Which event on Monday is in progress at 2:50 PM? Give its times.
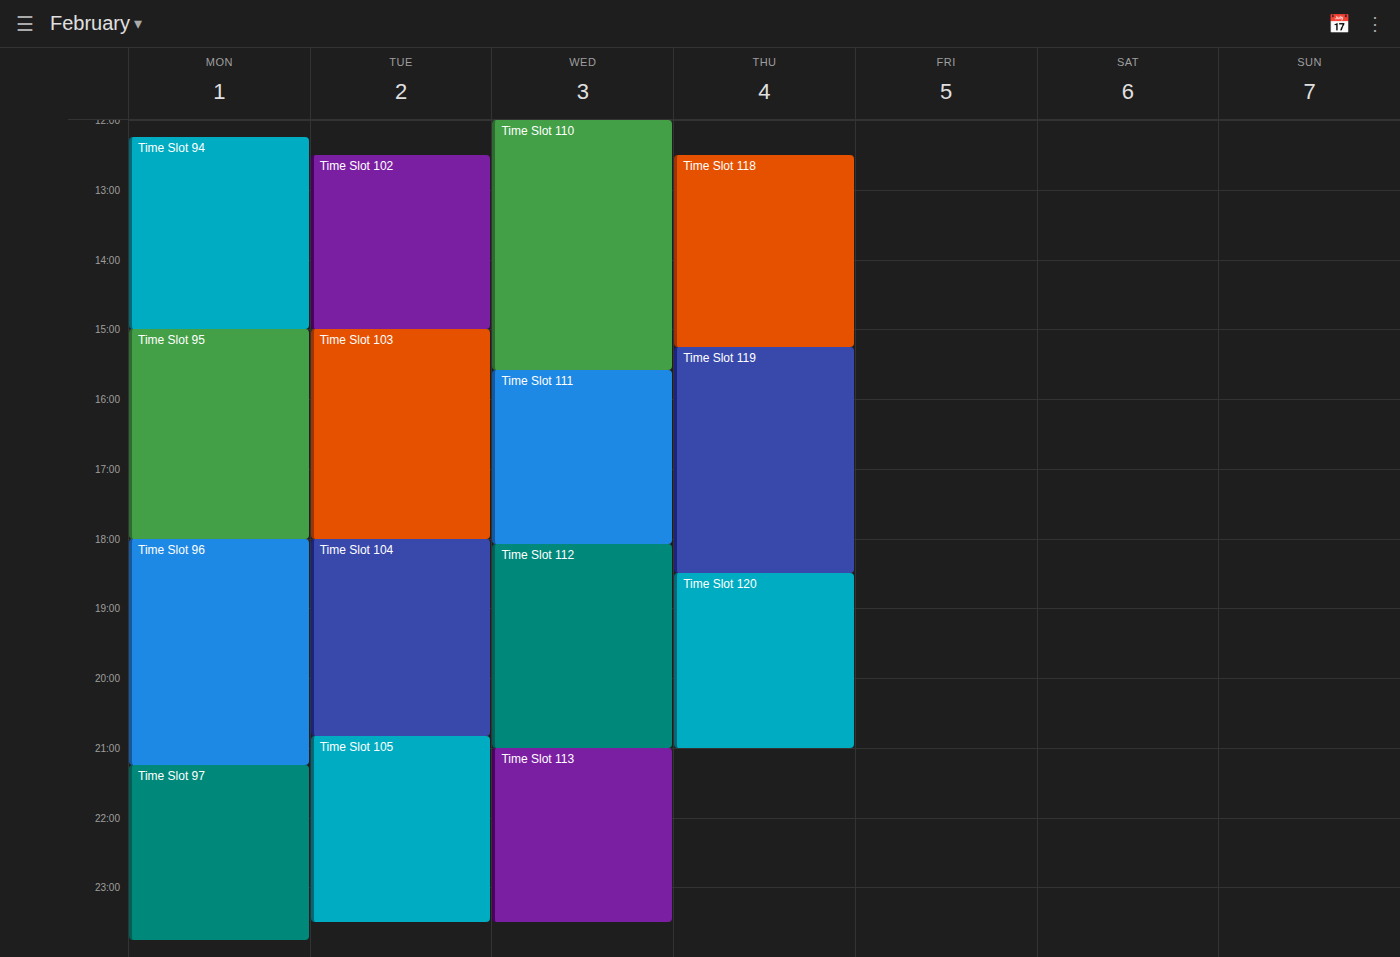
"Time Slot 94", 12:15 PM to 3:00 PM